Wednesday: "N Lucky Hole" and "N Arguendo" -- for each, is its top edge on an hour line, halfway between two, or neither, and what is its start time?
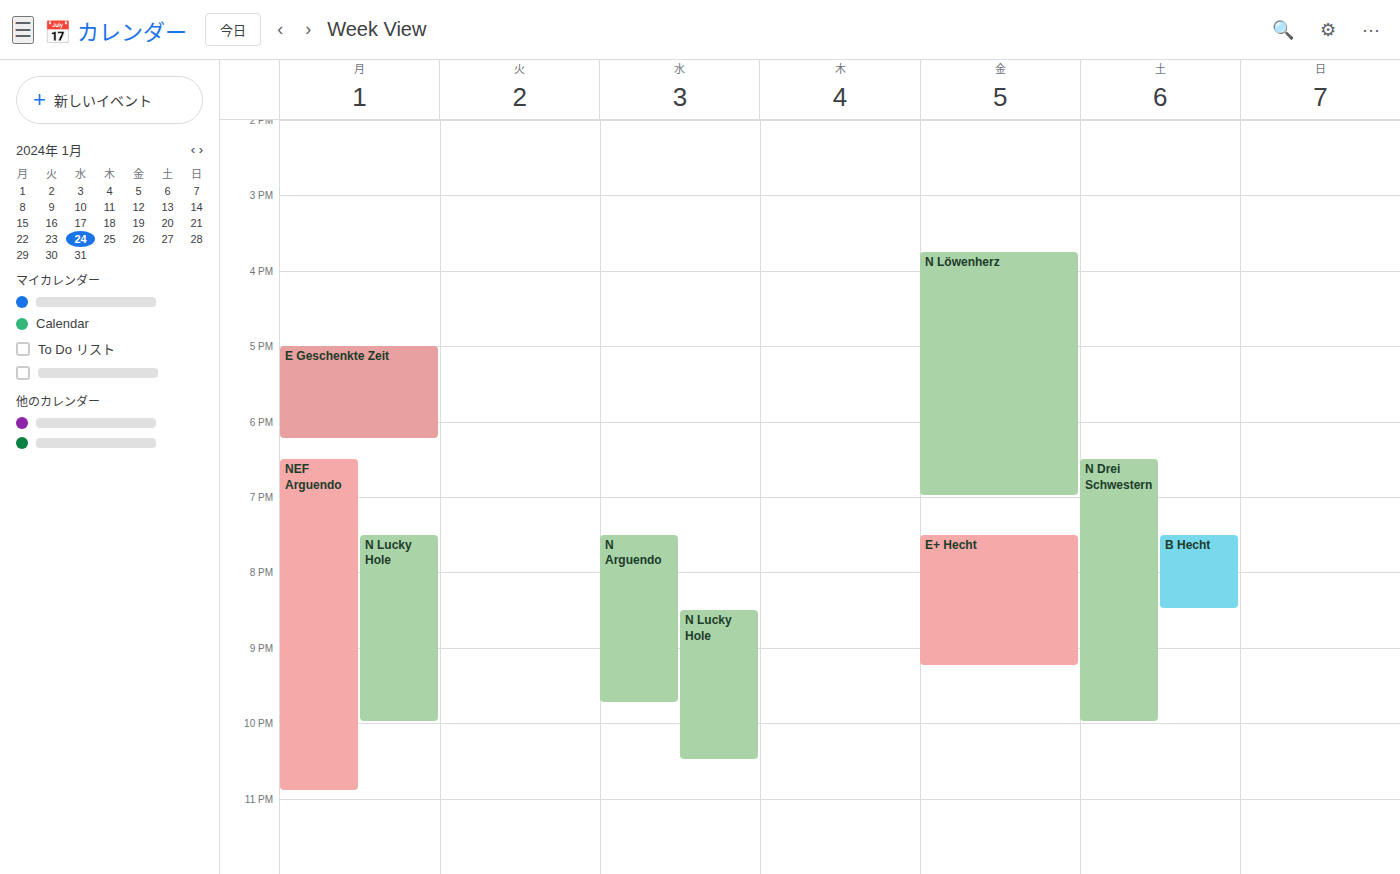
"N Lucky Hole": 8:30 PM, halfway between the 8 PM and 9 PM lines. "N Arguendo": 7:30 PM, halfway between the 7 PM and 8 PM lines.